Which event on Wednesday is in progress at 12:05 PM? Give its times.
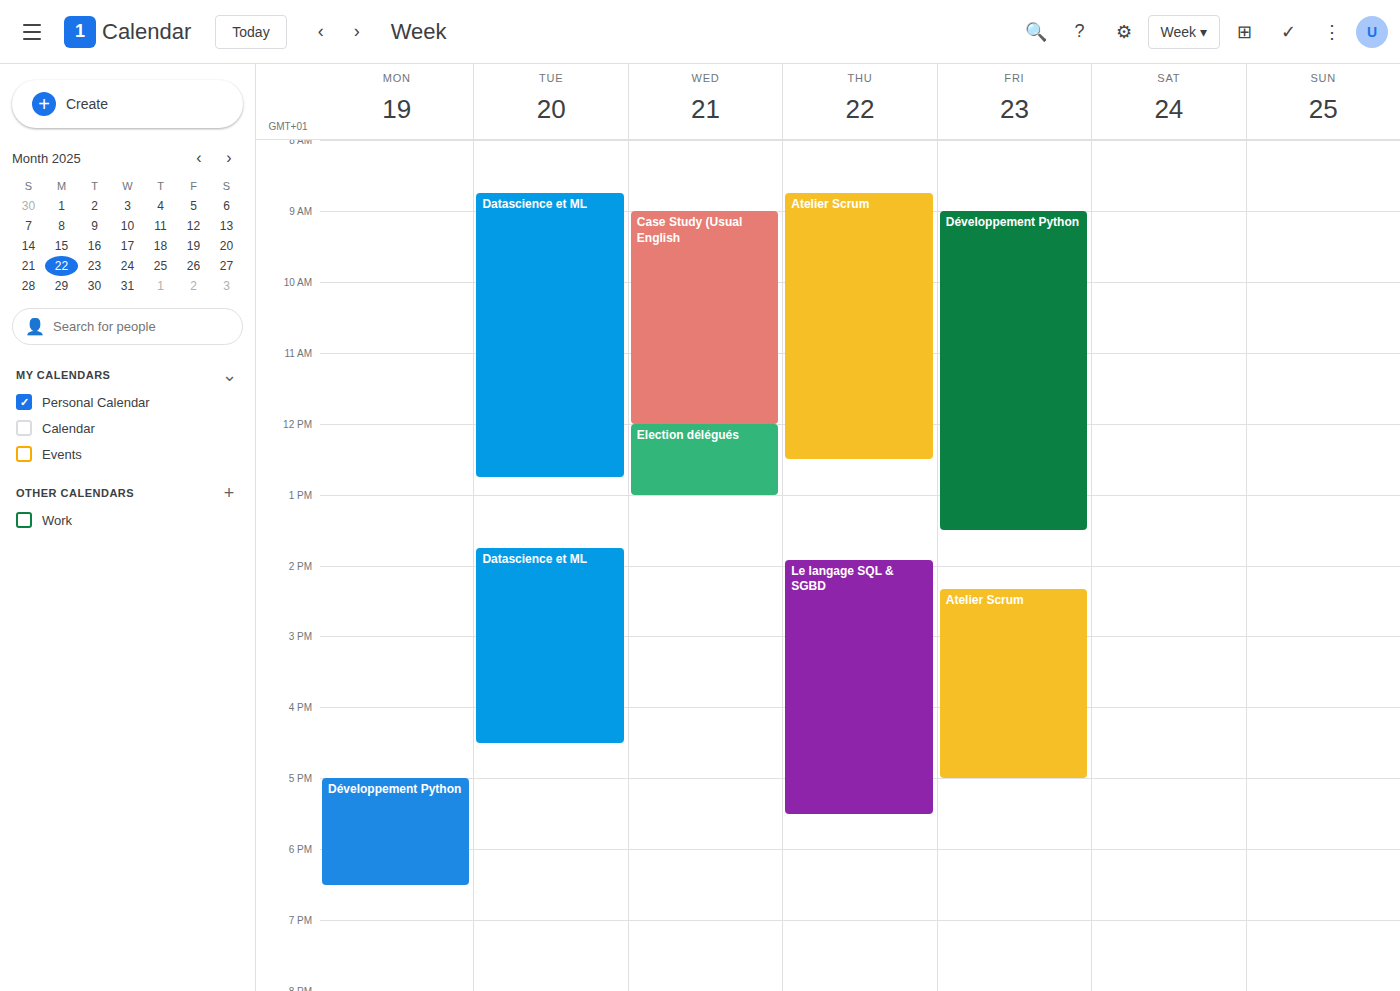
"Election délégués", 12:00 PM to 1:00 PM